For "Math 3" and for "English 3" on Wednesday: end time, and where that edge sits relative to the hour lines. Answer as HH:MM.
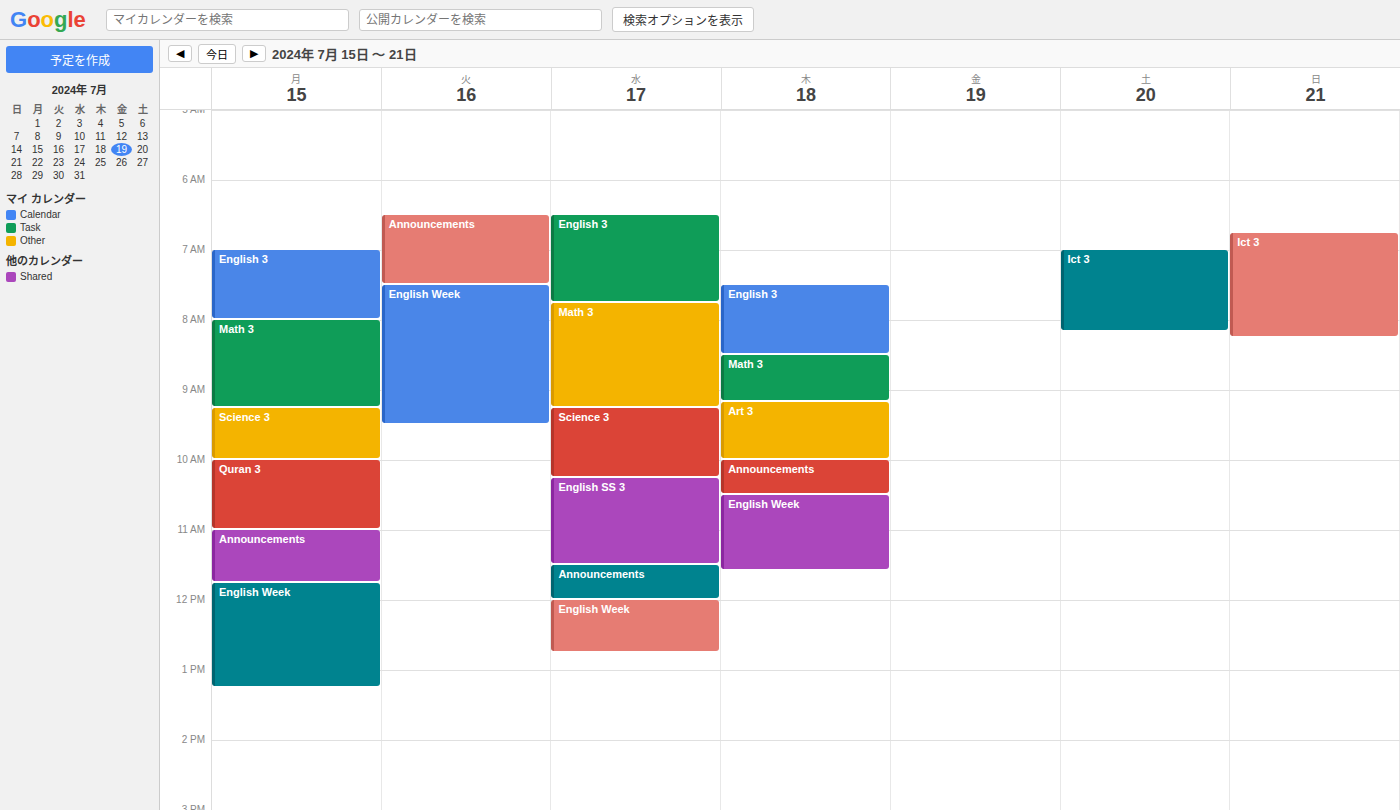
"Math 3": 09:15, neither: a quarter of the way from the 09:00 line to the 10:00 line. "English 3": 07:45, neither: three quarters of the way from the 07:00 line to the 08:00 line.